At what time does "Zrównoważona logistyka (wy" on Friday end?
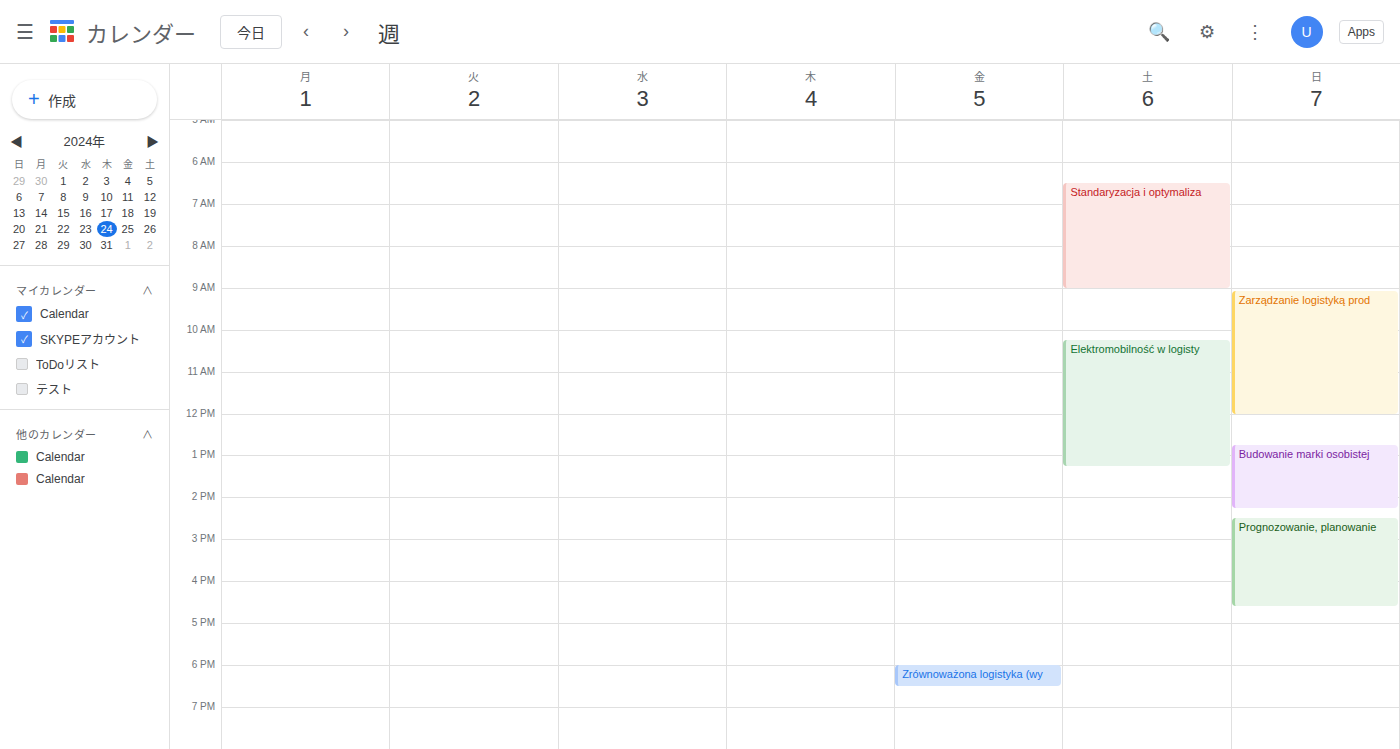
6:30 PM